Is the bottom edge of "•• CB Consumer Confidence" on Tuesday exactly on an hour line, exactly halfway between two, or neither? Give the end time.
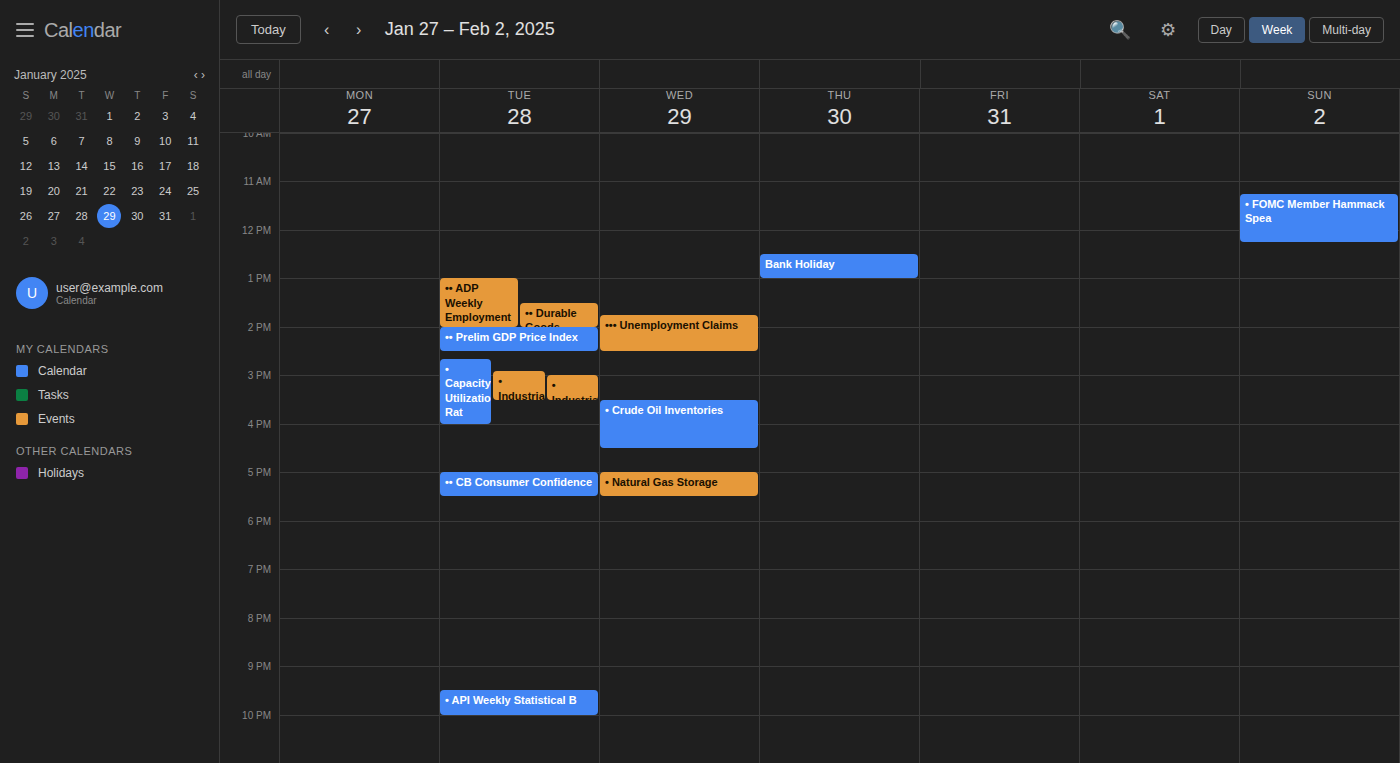
5:30 PM -- halfway between the 5 PM and 6 PM lines.